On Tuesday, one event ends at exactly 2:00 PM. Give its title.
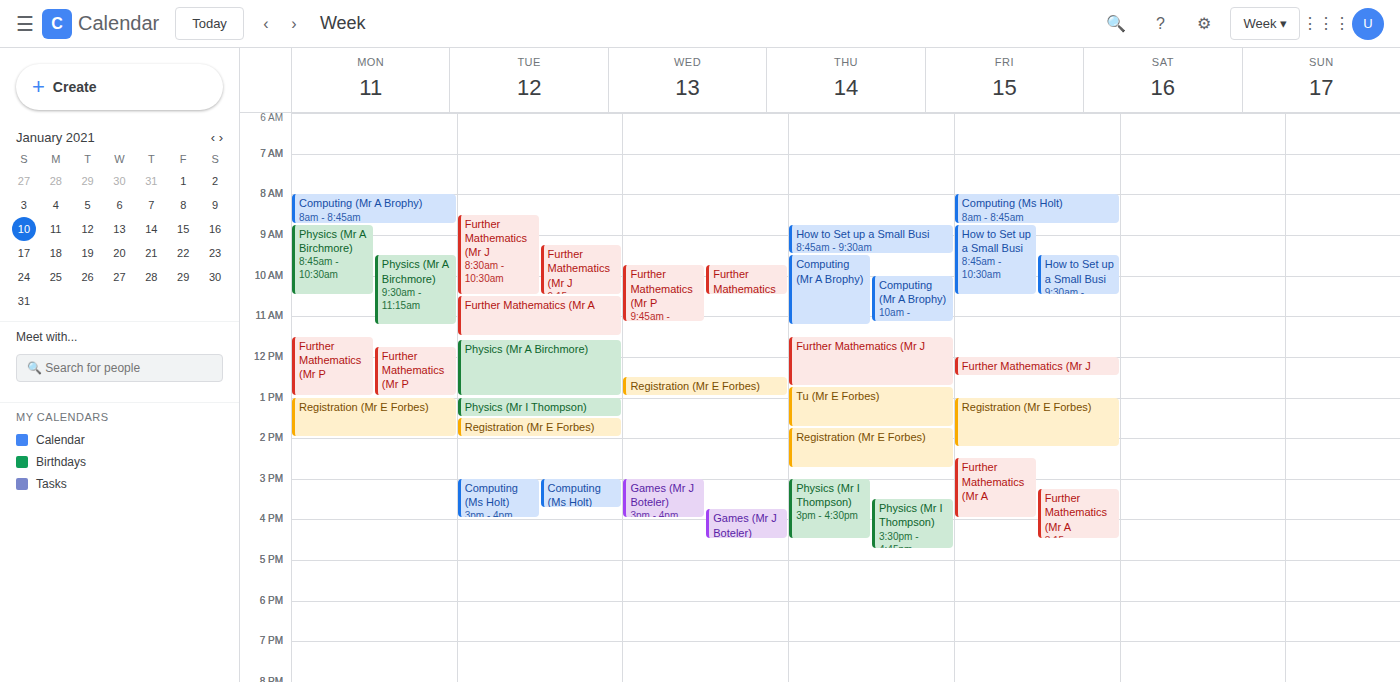
"Registration (Mr E Forbes)"